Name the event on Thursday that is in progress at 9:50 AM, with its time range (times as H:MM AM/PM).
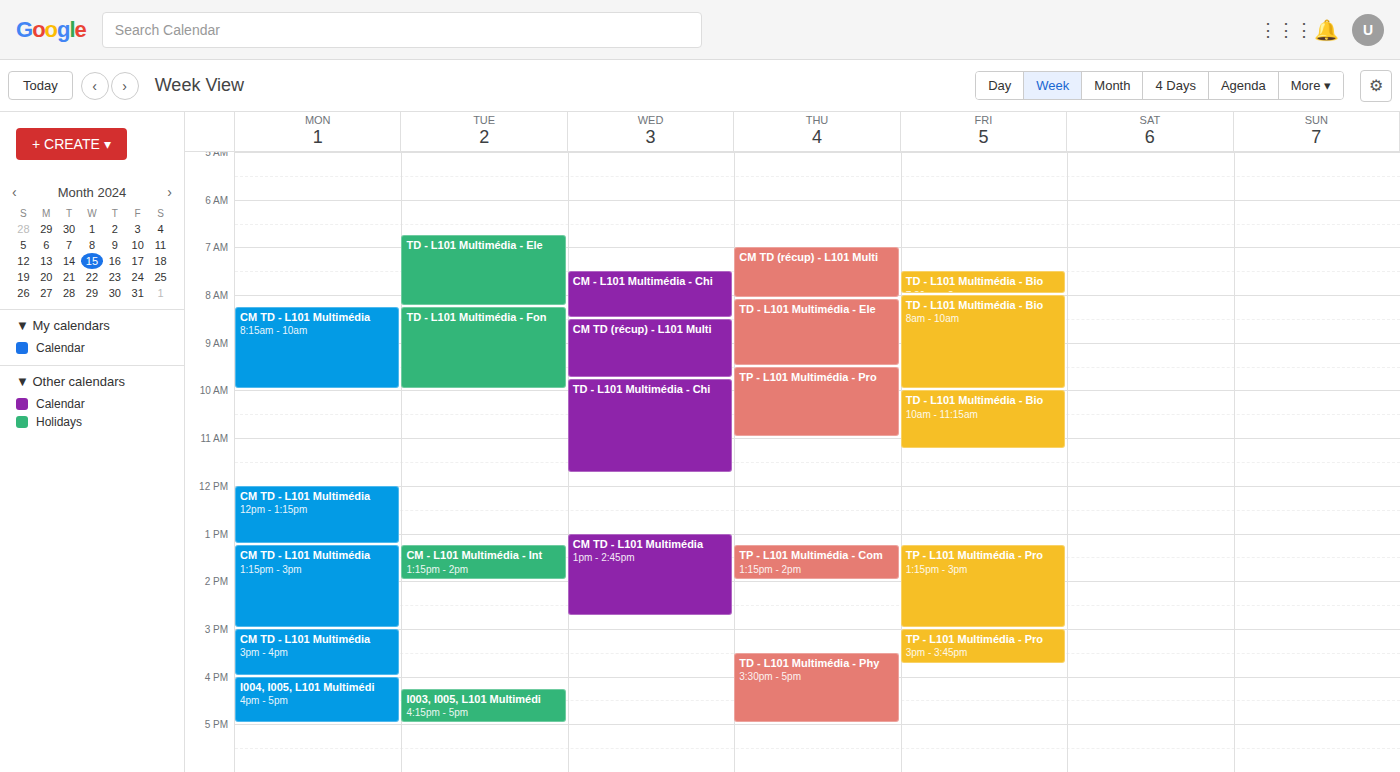
"TP - L101 Multimédia - Pro", 9:30 AM to 11:00 AM